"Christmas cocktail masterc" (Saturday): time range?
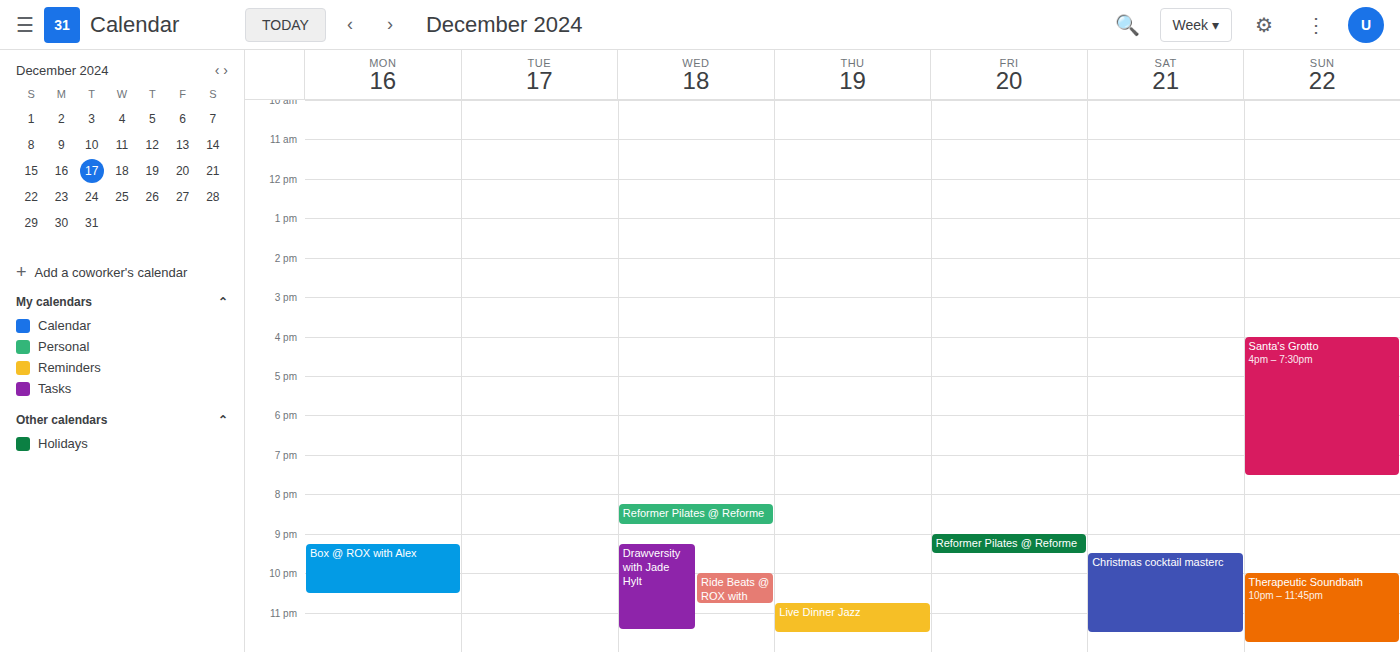
9:30 PM to 11:30 PM